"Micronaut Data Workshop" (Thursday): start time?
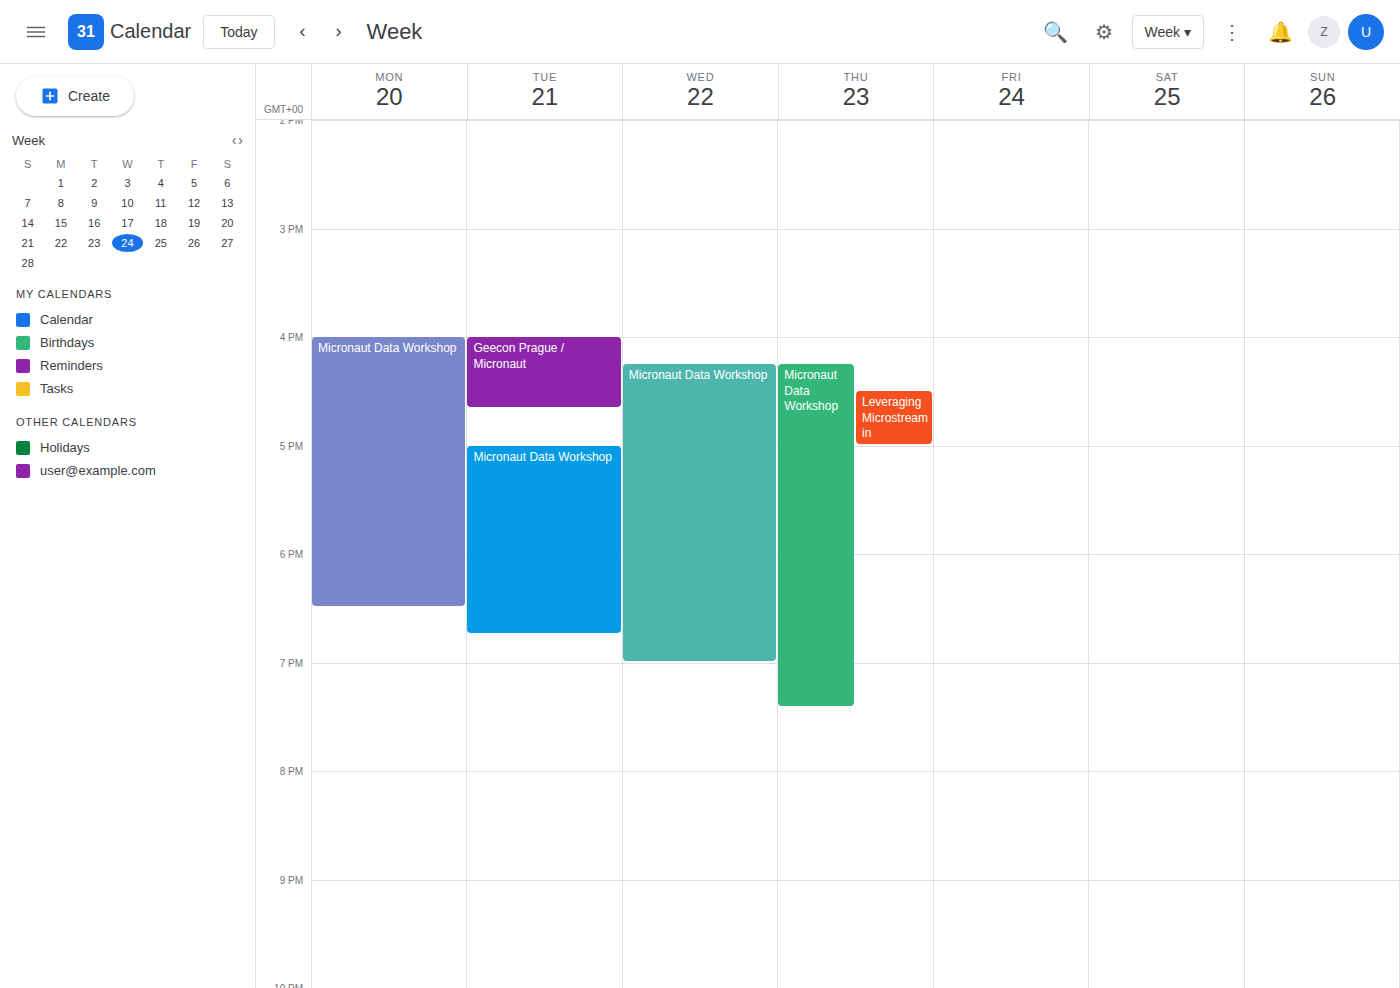
4:15 PM